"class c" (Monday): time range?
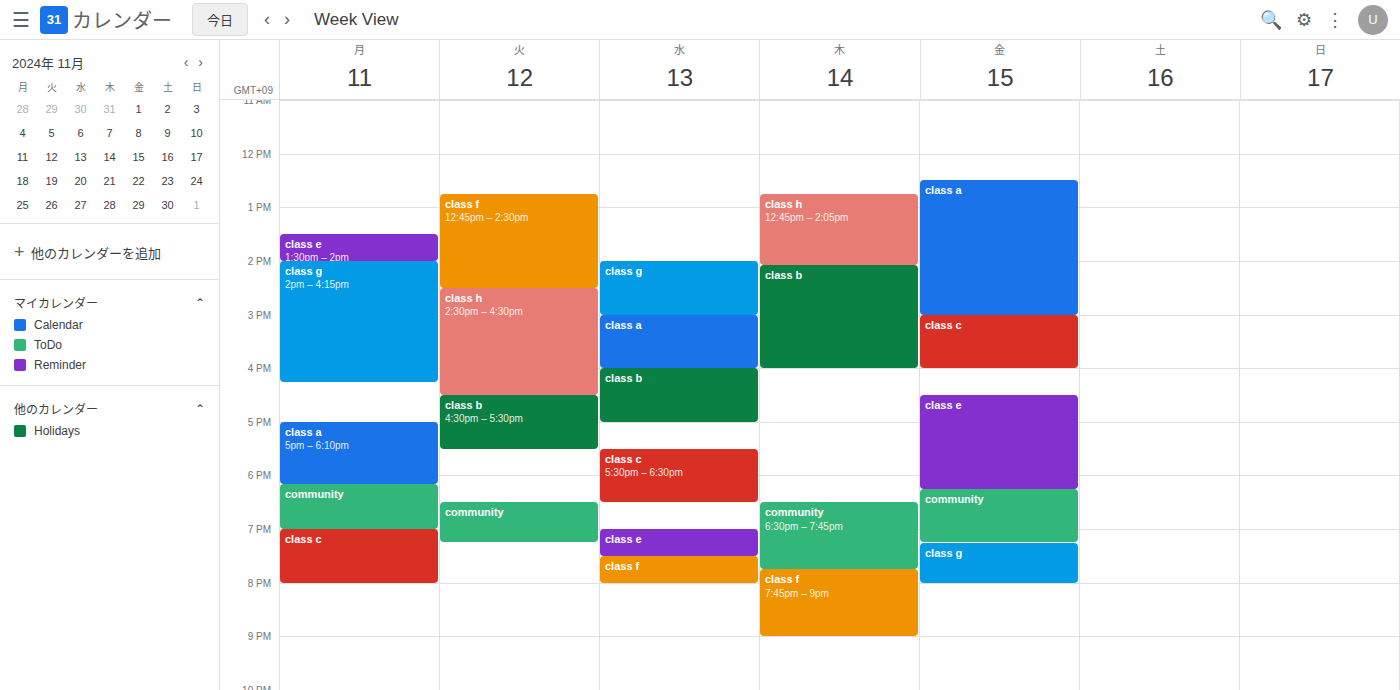
7:00 PM to 8:00 PM